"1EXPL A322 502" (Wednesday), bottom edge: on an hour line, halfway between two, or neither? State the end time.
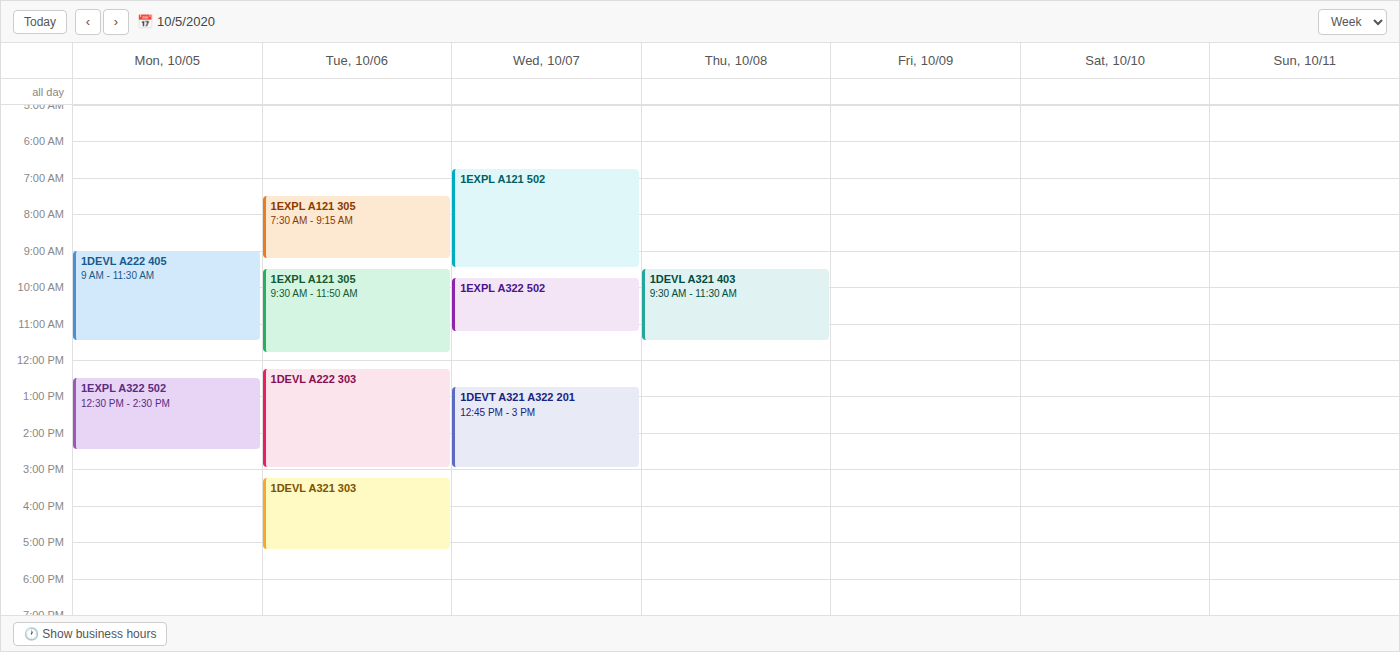
11:15 AM -- neither: a quarter of the way from the 11 AM line to the 12 PM line.